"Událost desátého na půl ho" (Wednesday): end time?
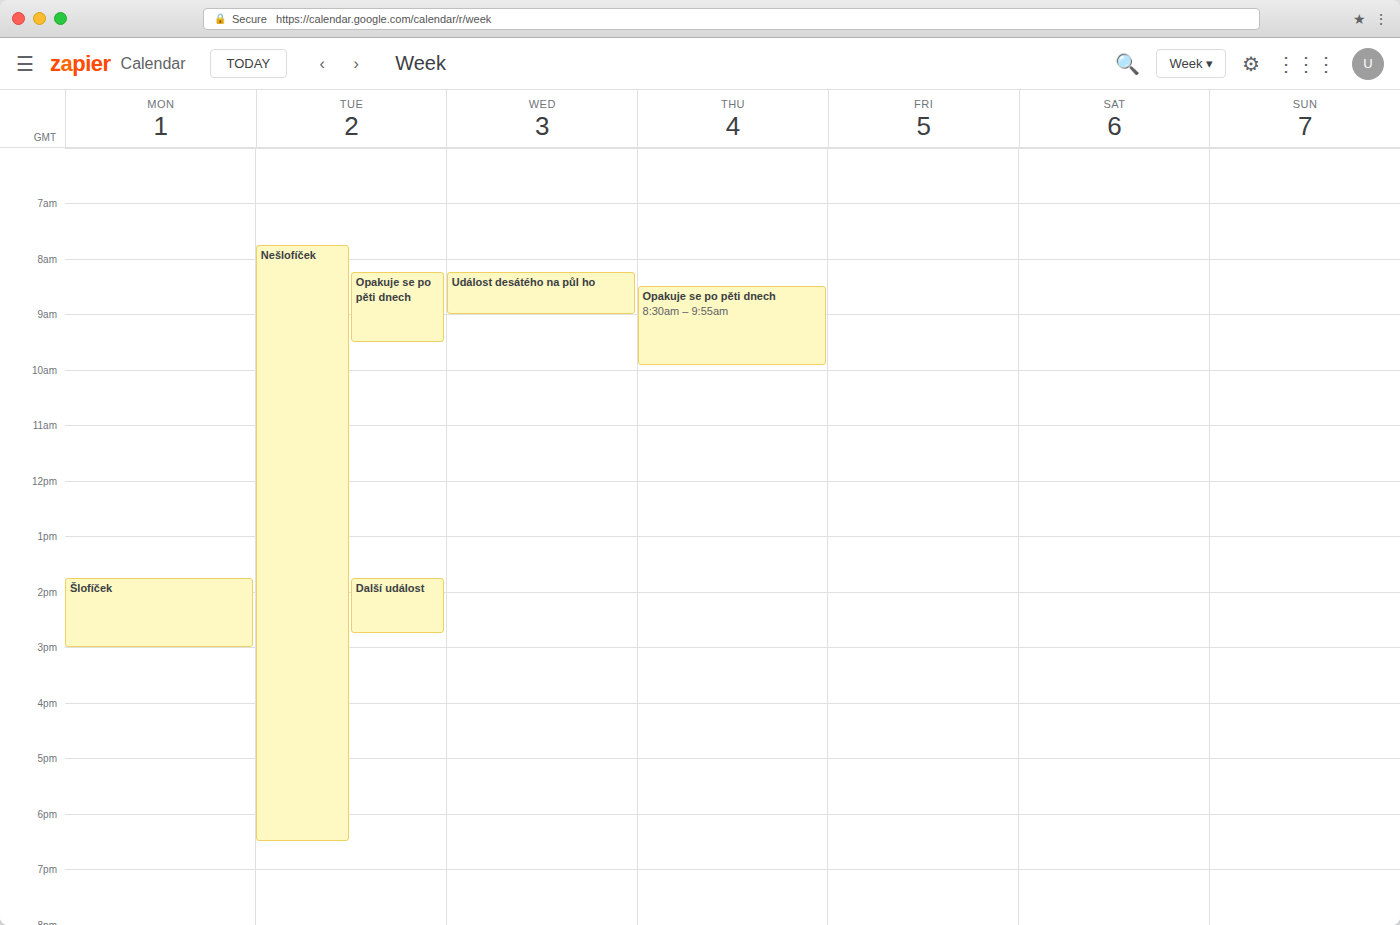
9:00 AM